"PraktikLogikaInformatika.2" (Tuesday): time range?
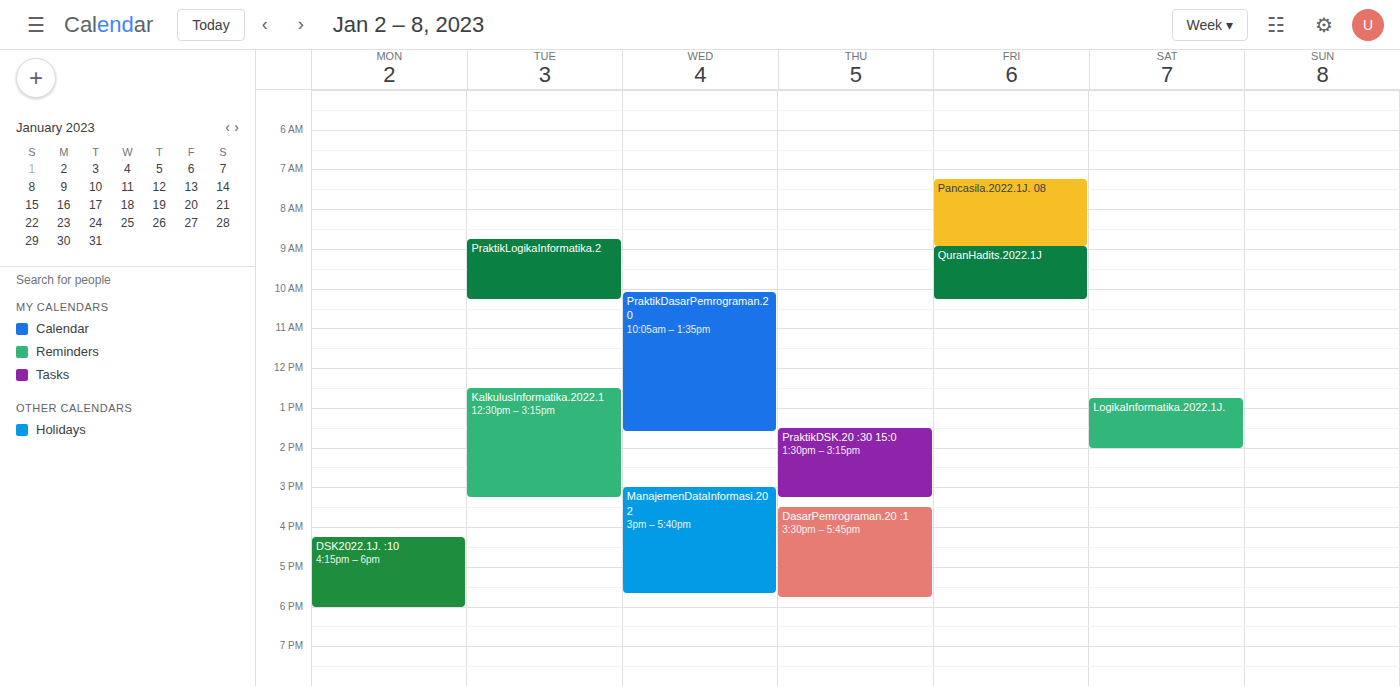
8:45 AM to 10:15 AM